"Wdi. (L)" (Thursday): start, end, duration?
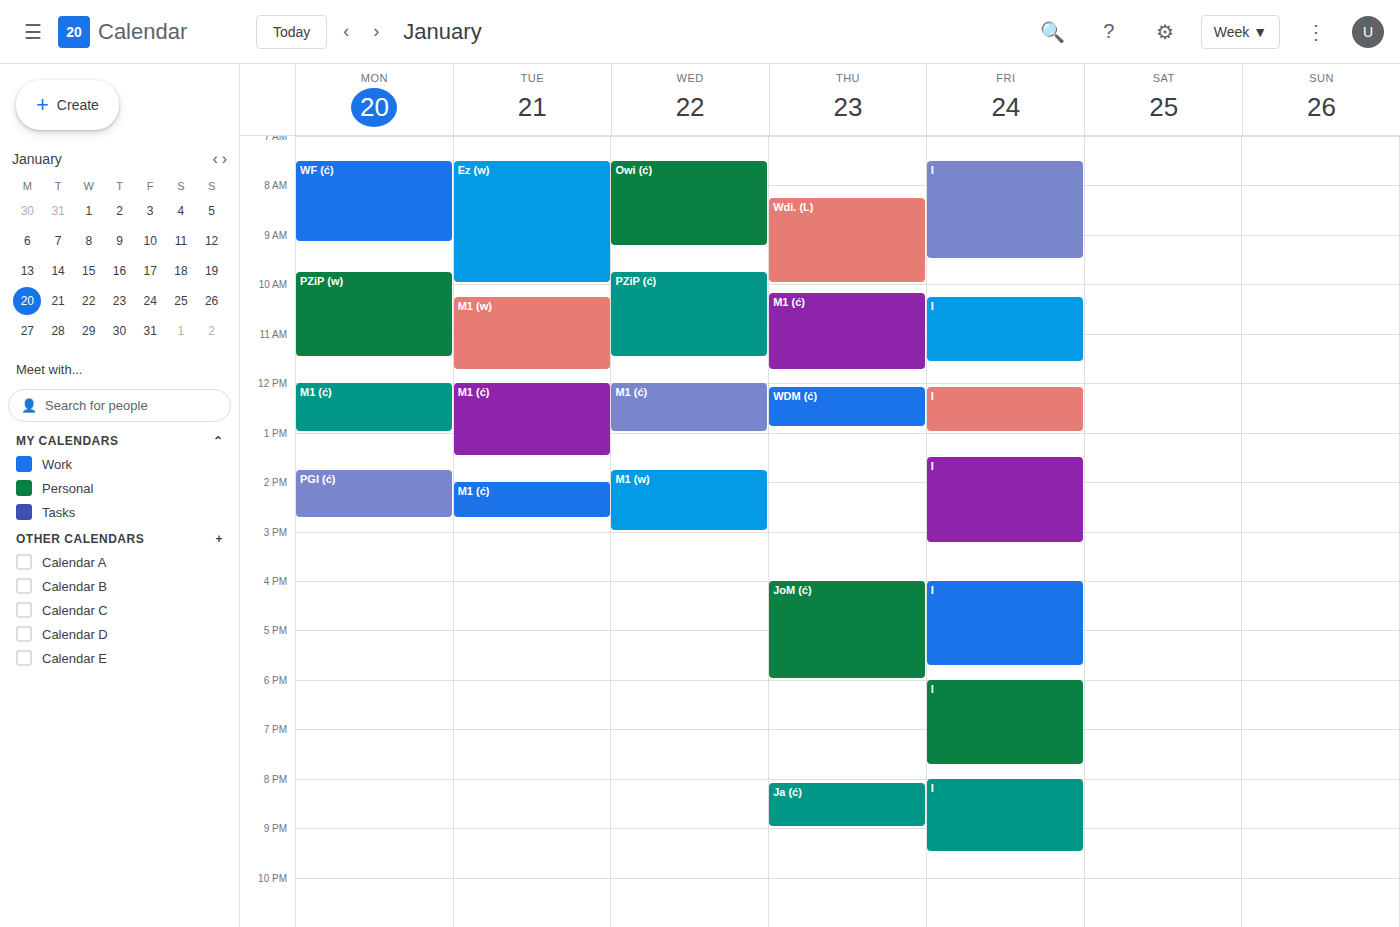
8:15 AM to 10:00 AM, 1 hour 45 minutes